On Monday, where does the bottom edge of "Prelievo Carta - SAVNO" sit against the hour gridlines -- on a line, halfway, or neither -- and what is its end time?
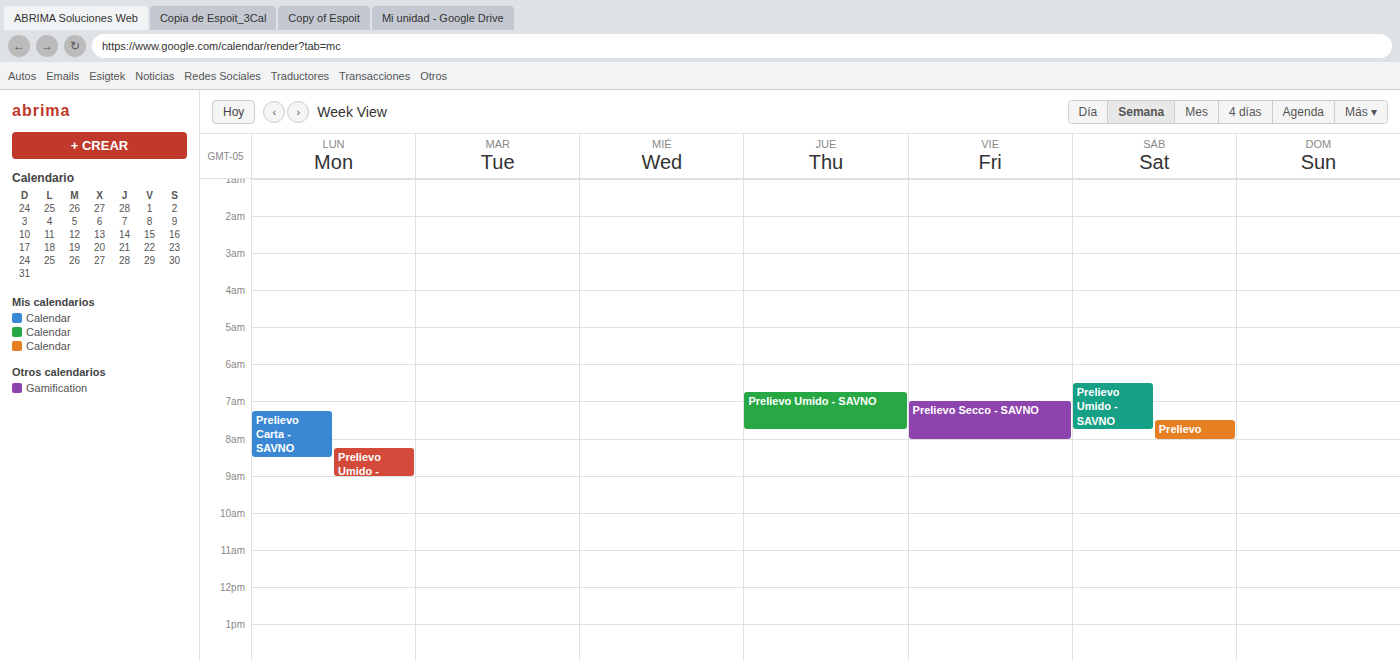
8:30 AM -- halfway between the 8 AM and 9 AM lines.